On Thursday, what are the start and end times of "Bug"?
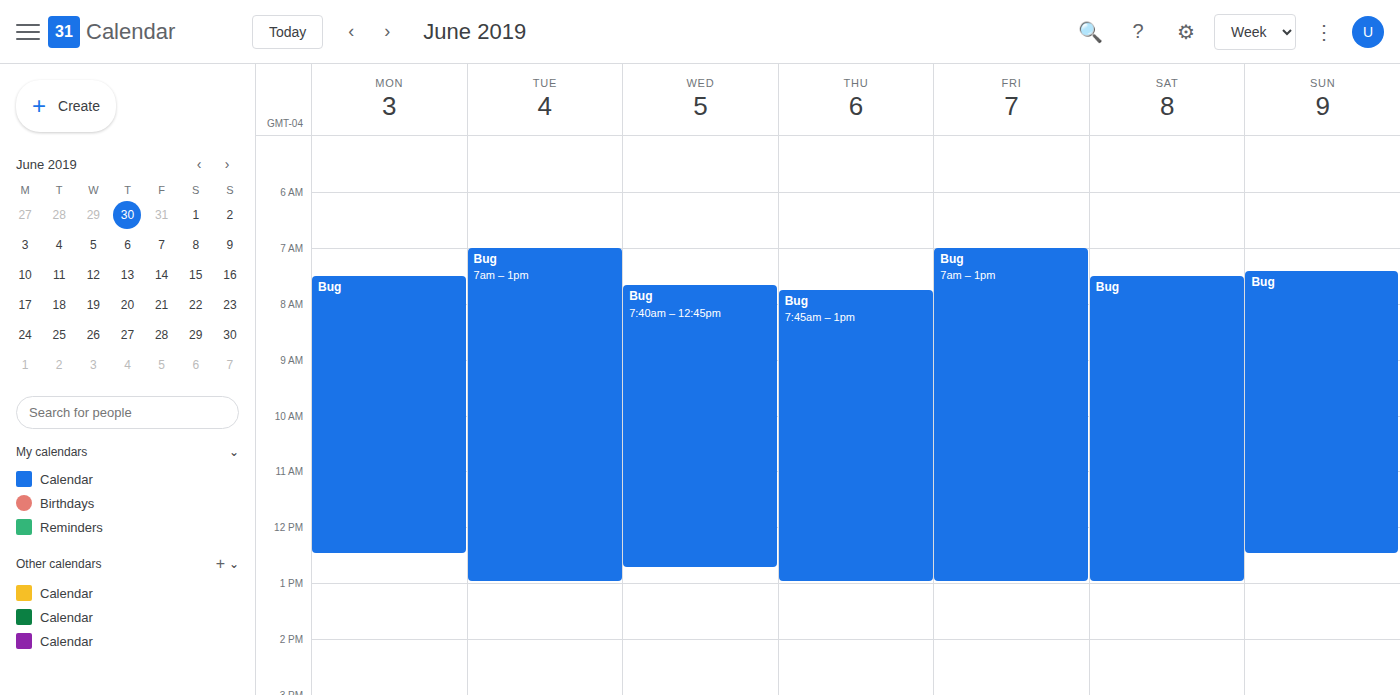
7:45 AM to 1:00 PM